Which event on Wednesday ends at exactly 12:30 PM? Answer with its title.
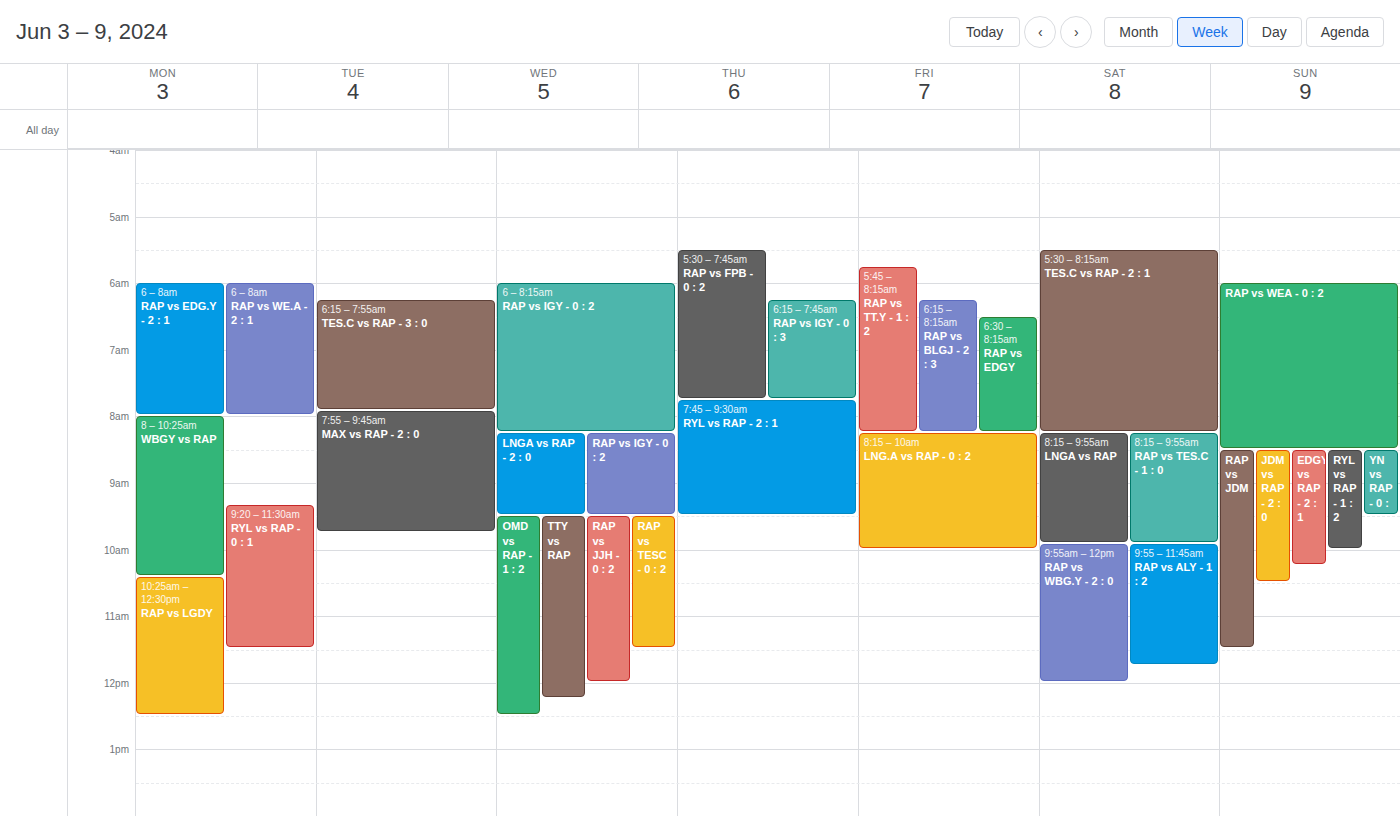
"OMD vs RAP - 1 : 2"